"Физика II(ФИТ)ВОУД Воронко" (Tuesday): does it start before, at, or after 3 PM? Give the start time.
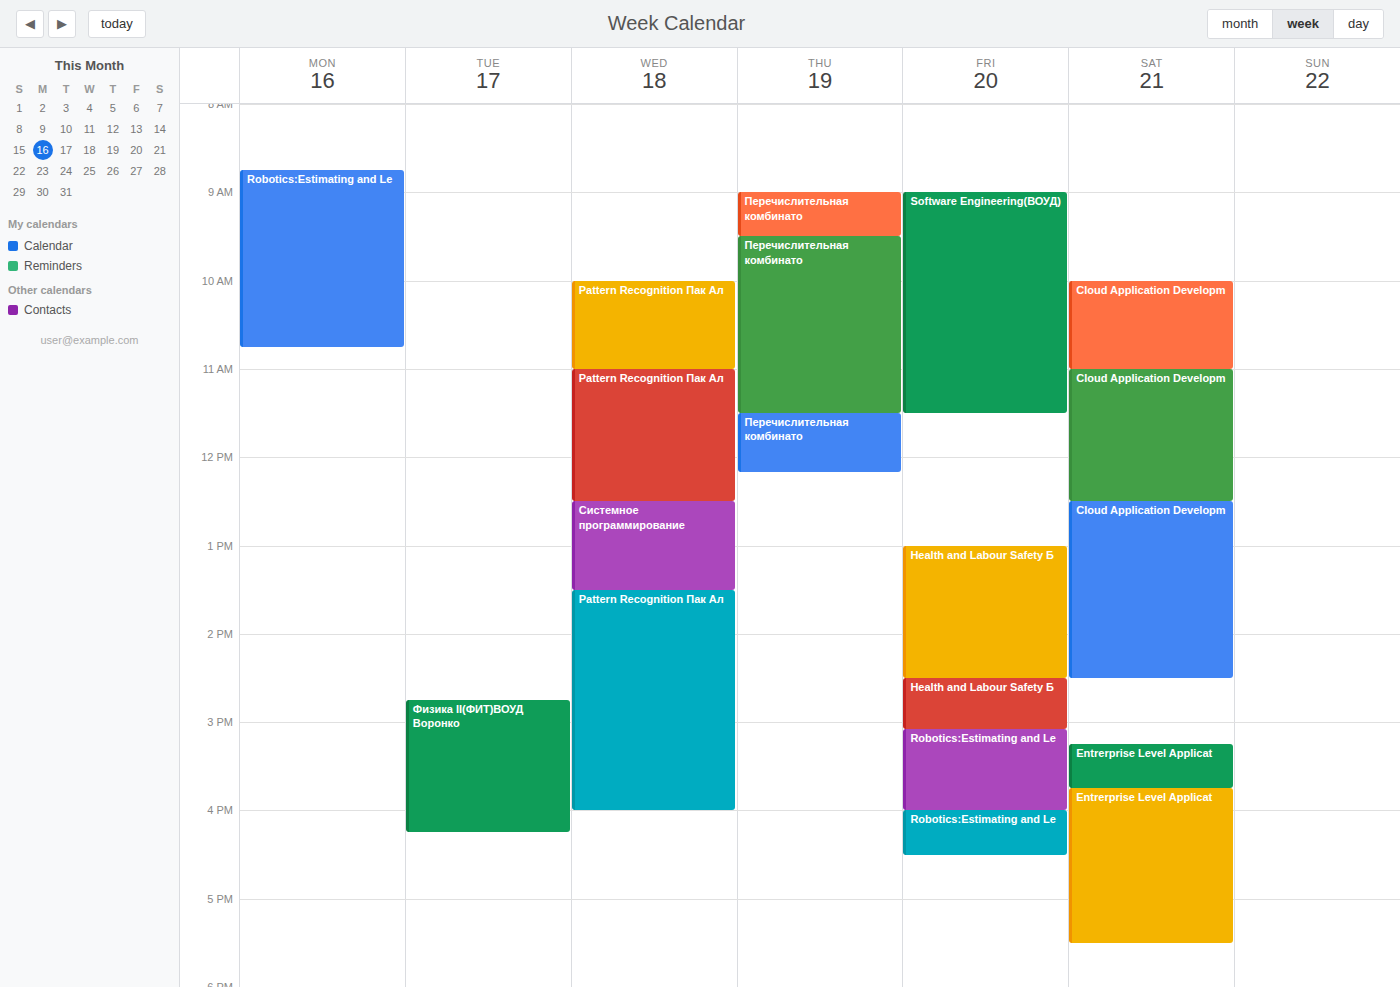
2:45 PM -- before 3 PM, 15 minutes above the 3 PM line.